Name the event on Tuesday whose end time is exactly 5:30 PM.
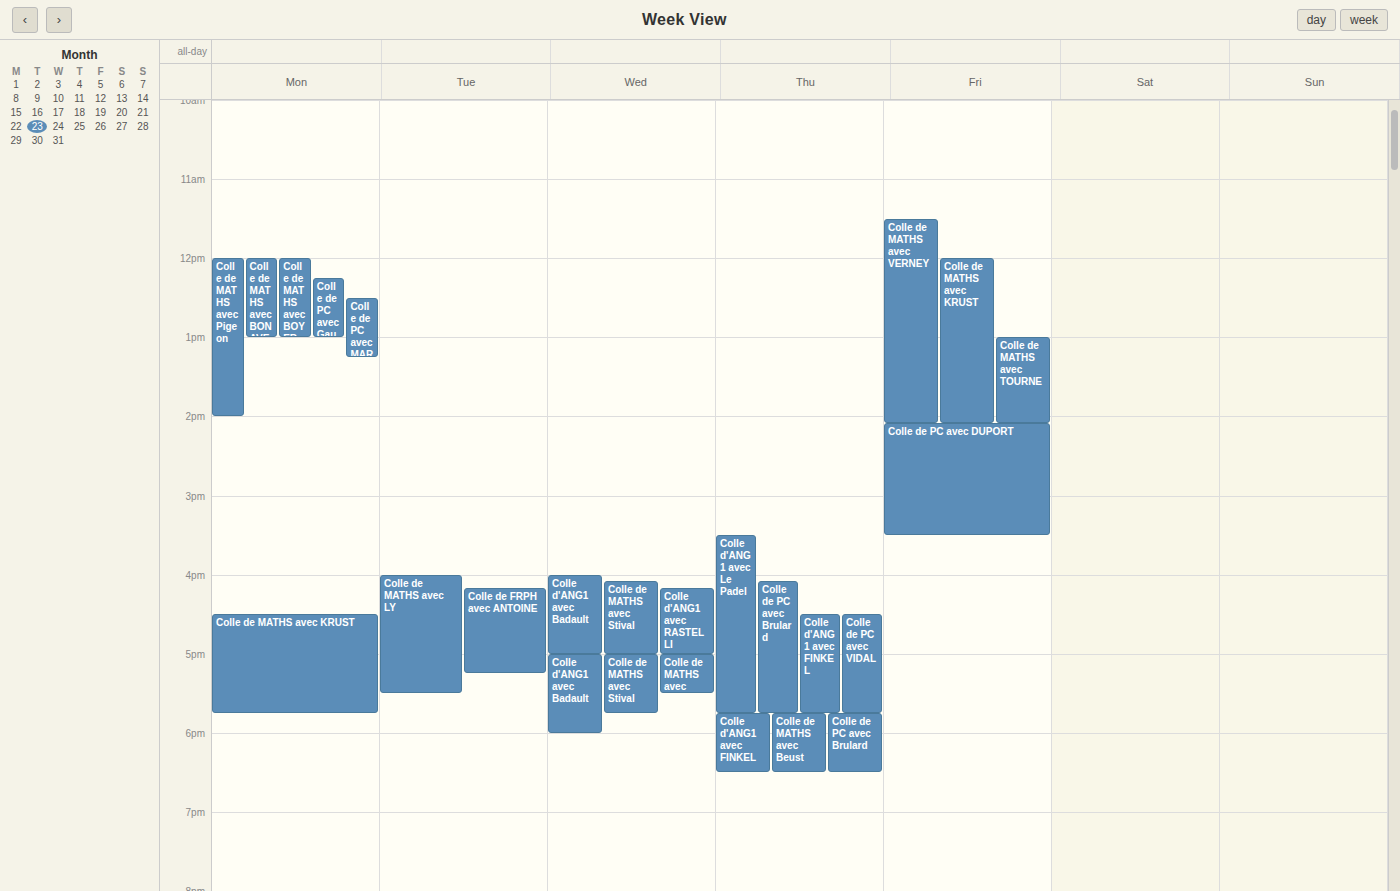
"Colle de MATHS avec LY"